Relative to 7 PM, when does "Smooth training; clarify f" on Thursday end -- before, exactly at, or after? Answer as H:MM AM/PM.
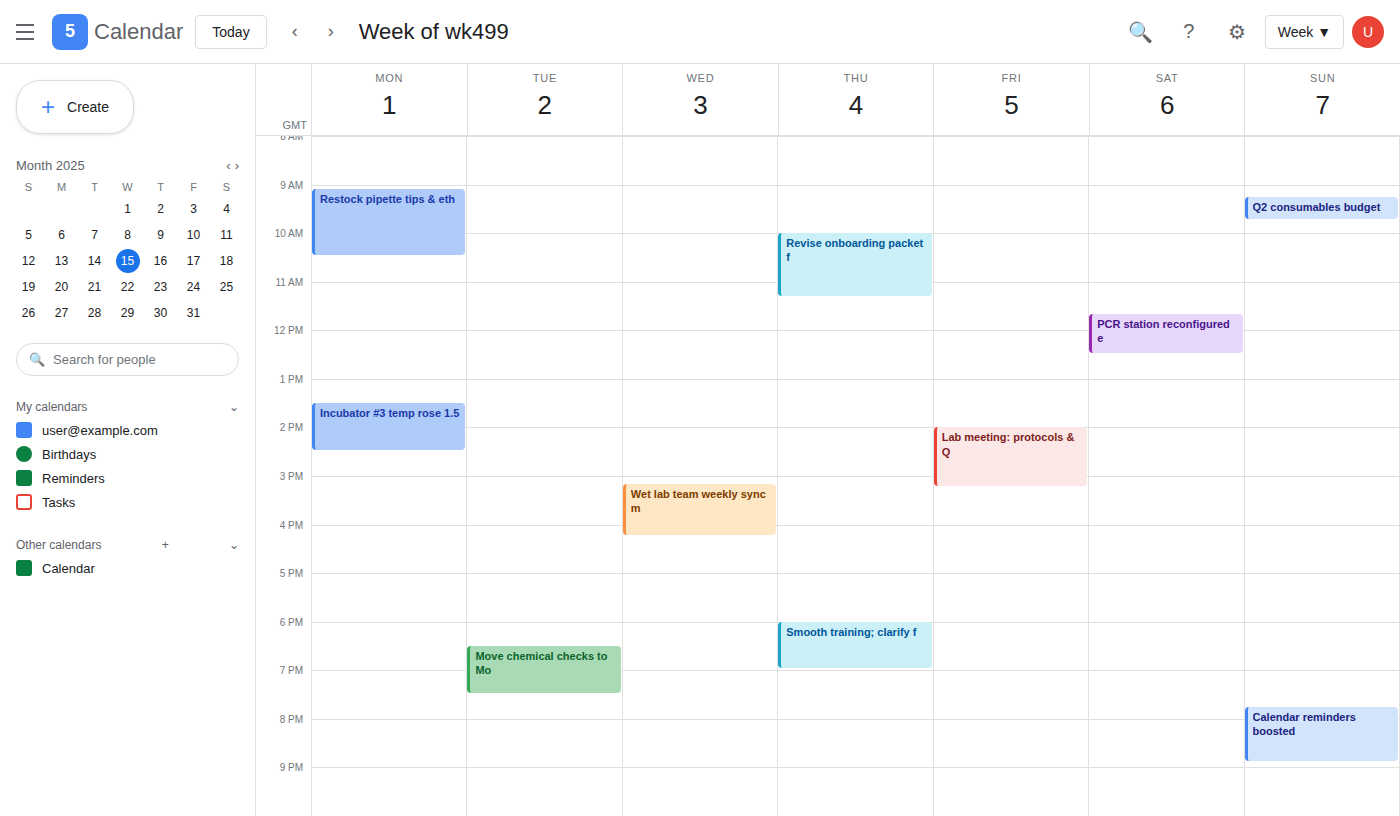
7:00 PM -- exactly at 7 PM, on the 7 PM line.